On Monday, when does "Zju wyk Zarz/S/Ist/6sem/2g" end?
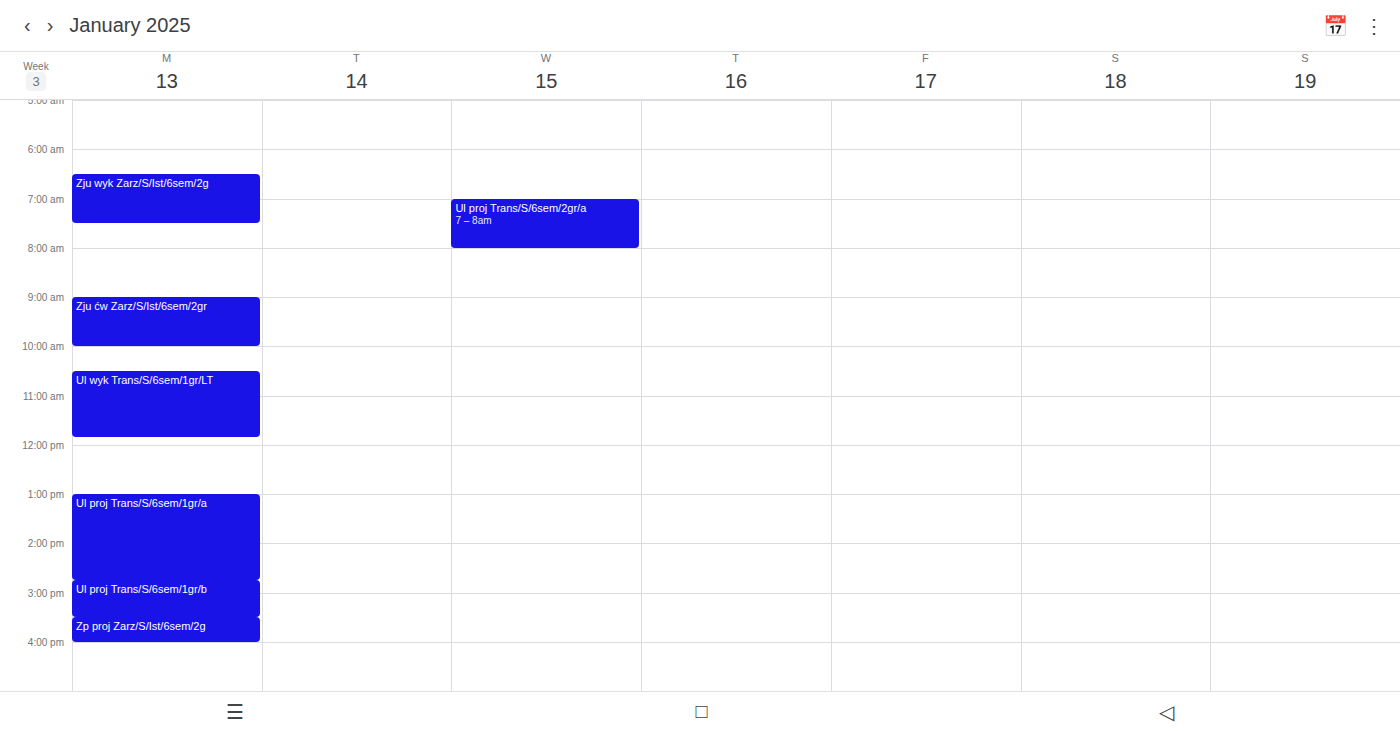
7:30 AM